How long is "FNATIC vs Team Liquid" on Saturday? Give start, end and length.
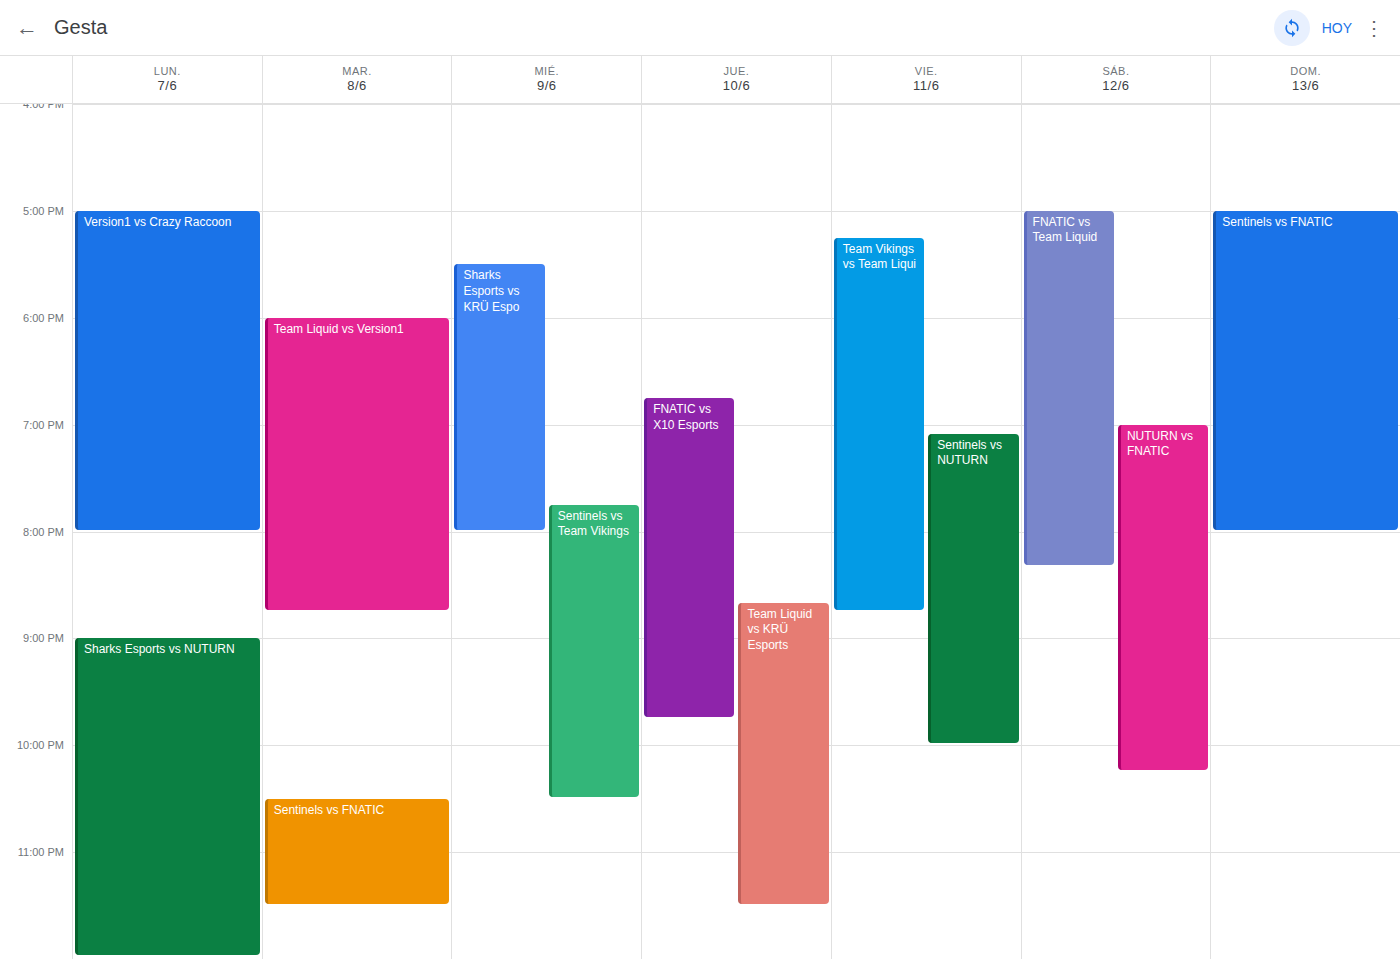
5:00 PM to 8:20 PM, 3 hours 20 minutes